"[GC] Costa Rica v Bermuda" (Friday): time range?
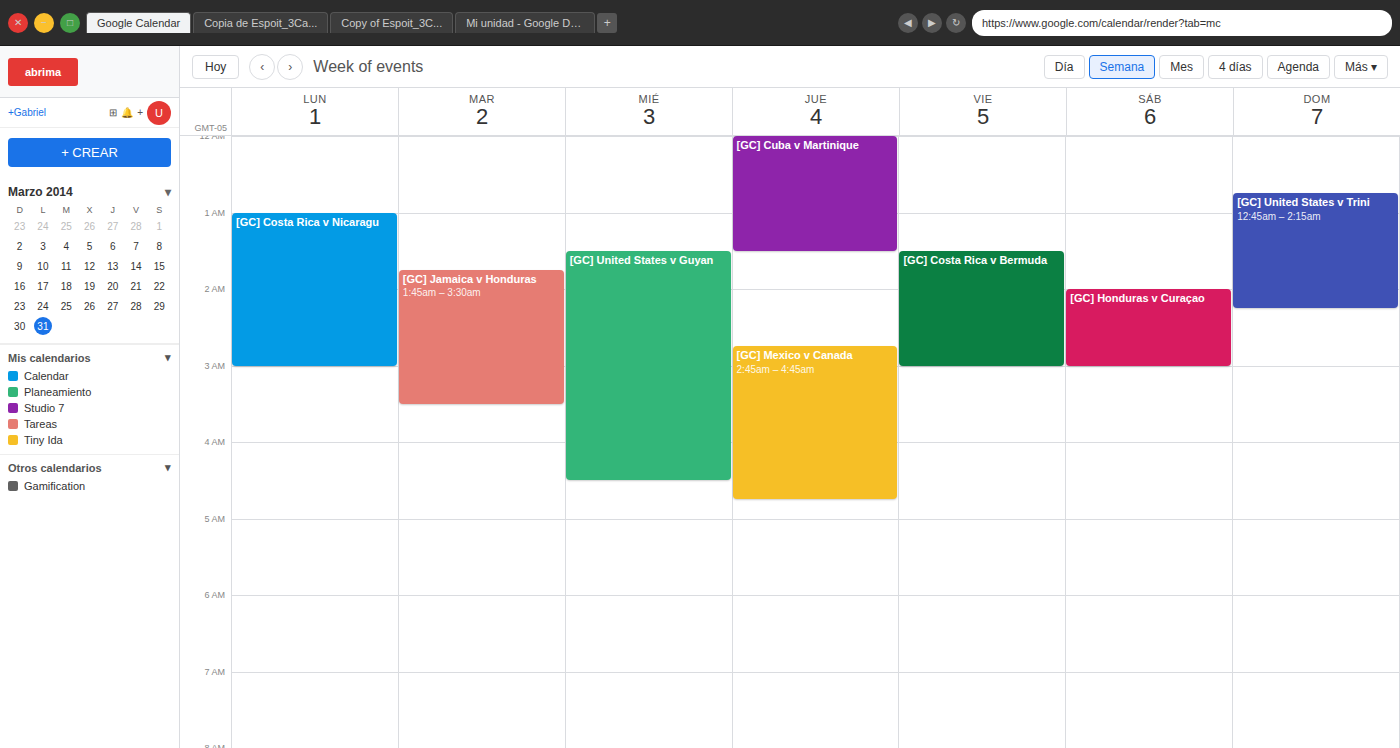
1:30 AM to 3:00 AM